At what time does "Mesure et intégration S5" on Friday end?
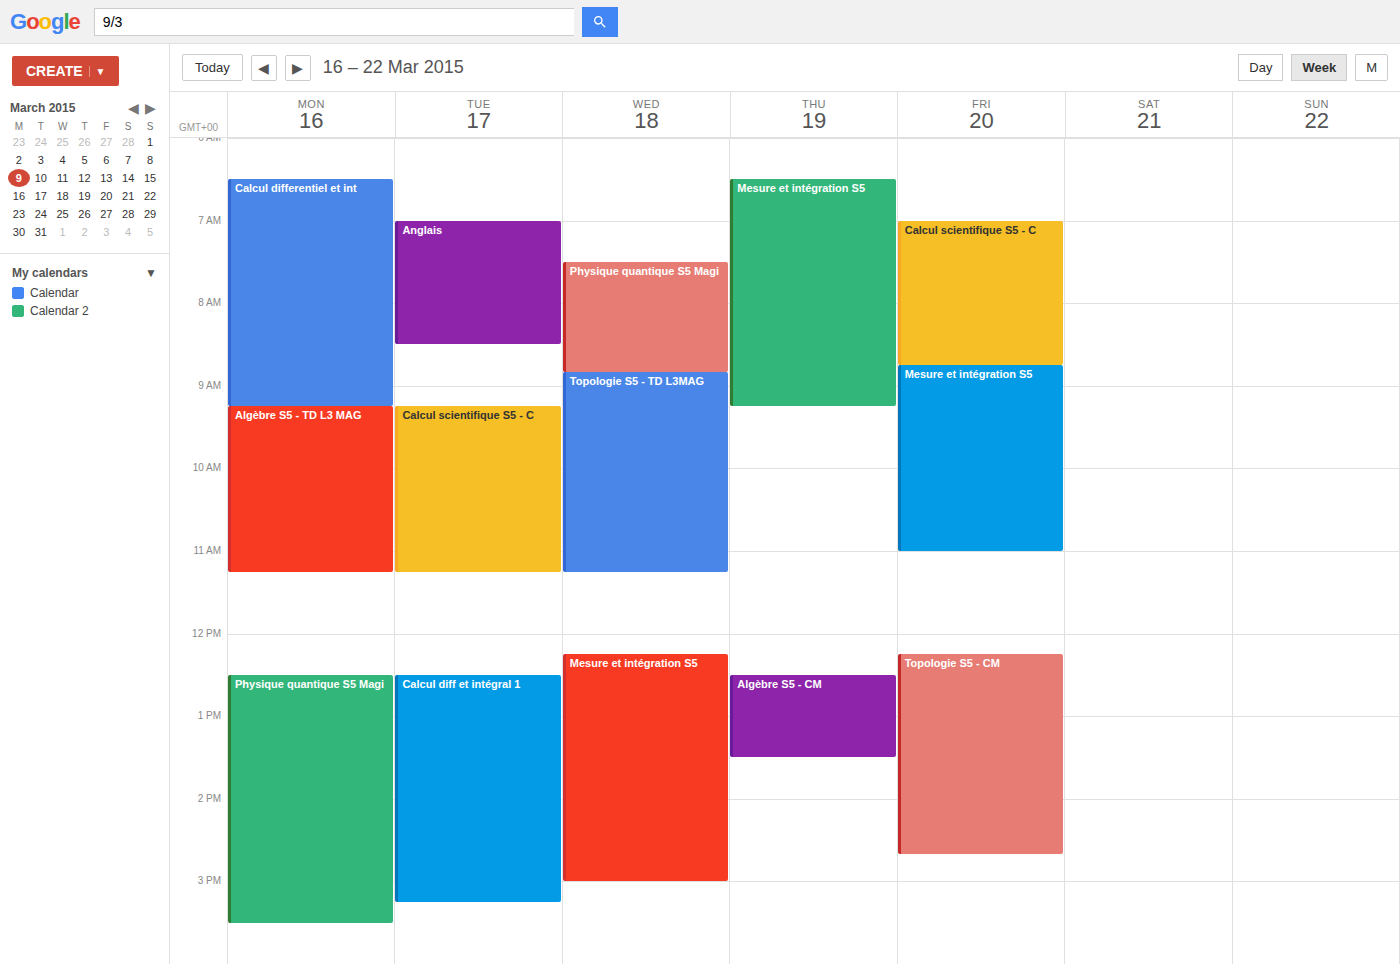
11:00 AM